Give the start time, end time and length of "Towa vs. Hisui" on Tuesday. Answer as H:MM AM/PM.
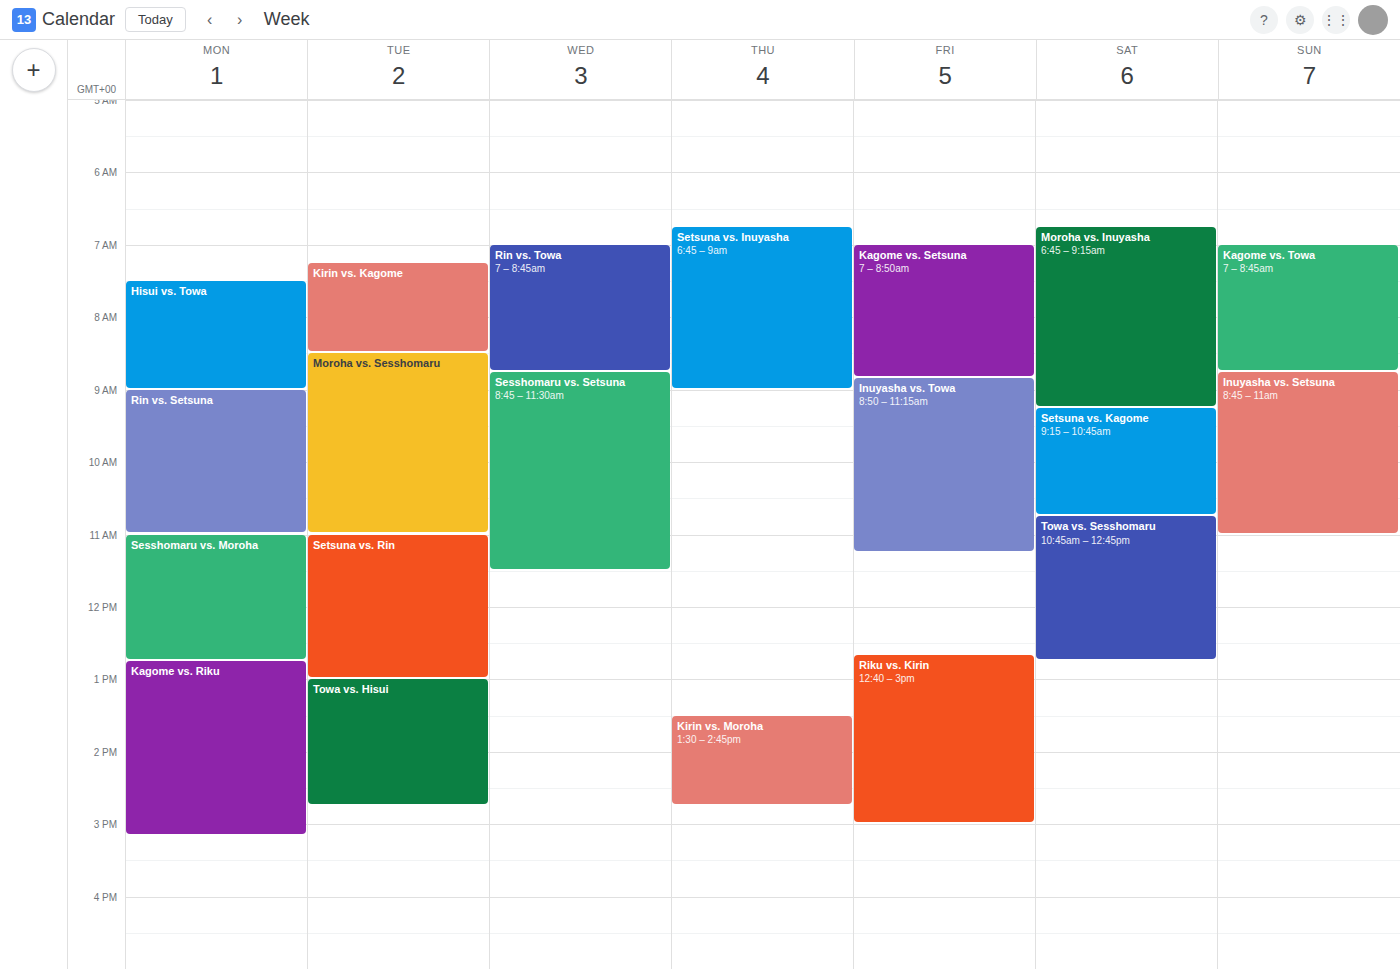
1:00 PM to 2:45 PM, 1 hour 45 minutes